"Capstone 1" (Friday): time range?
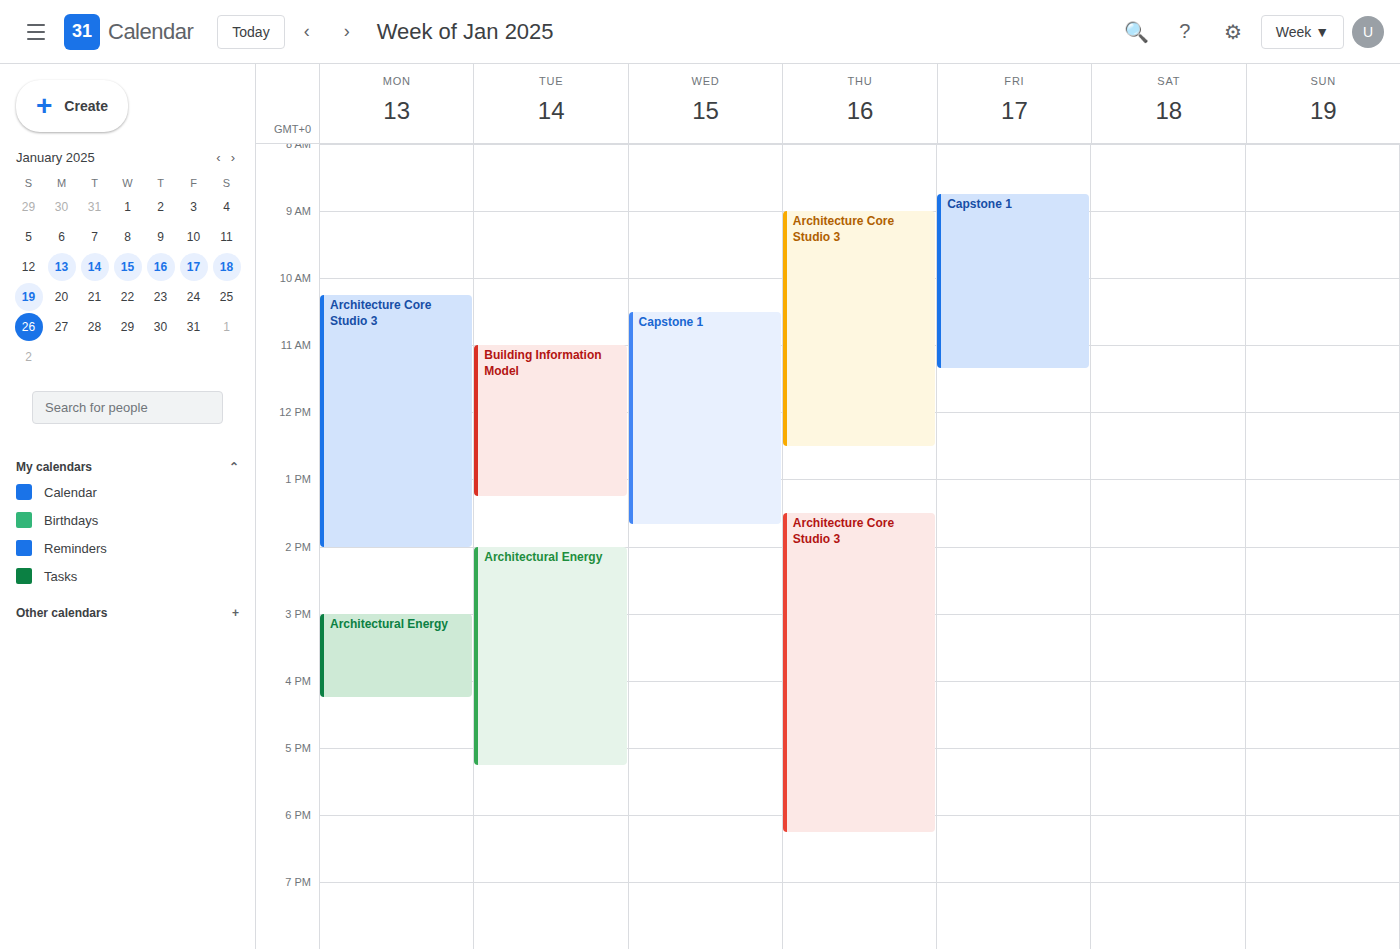
8:45 AM to 11:20 AM